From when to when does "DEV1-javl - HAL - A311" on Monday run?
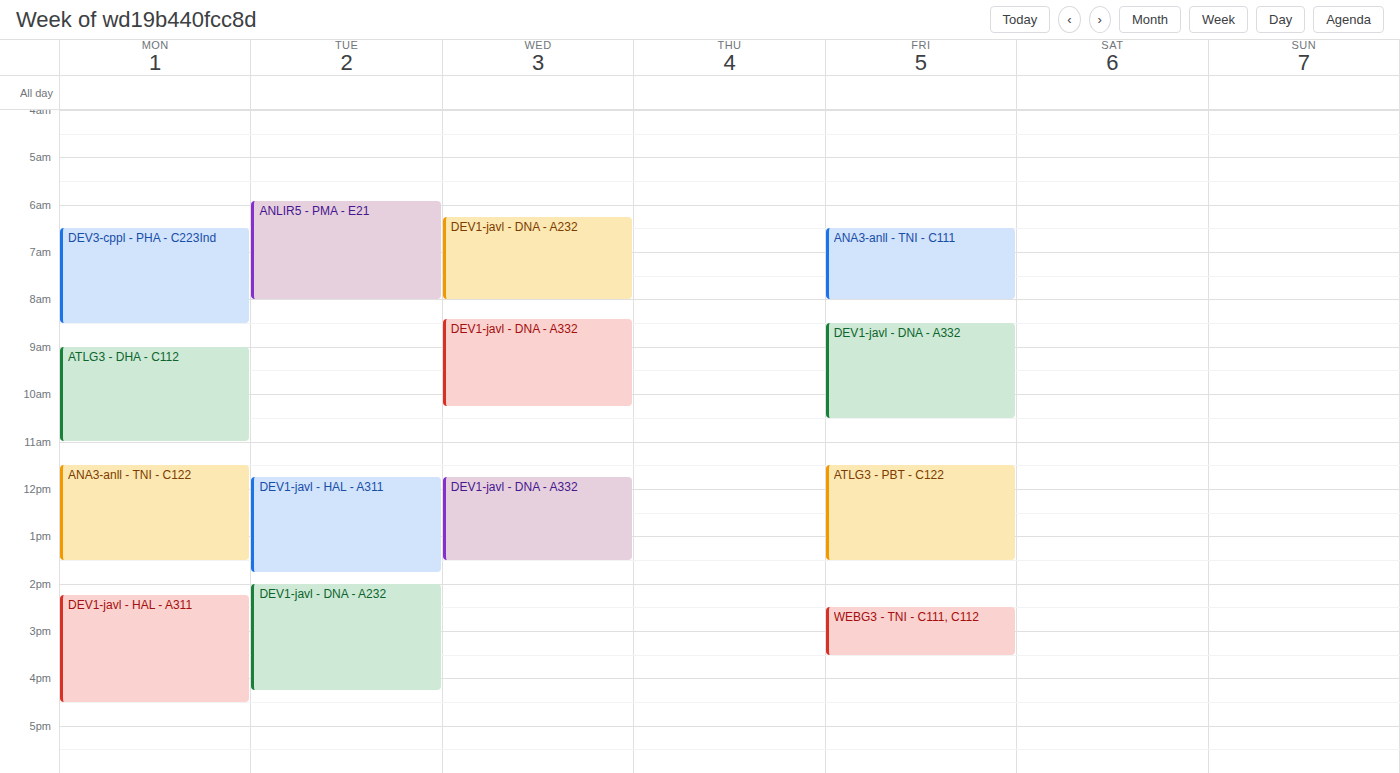
14:15 to 16:30